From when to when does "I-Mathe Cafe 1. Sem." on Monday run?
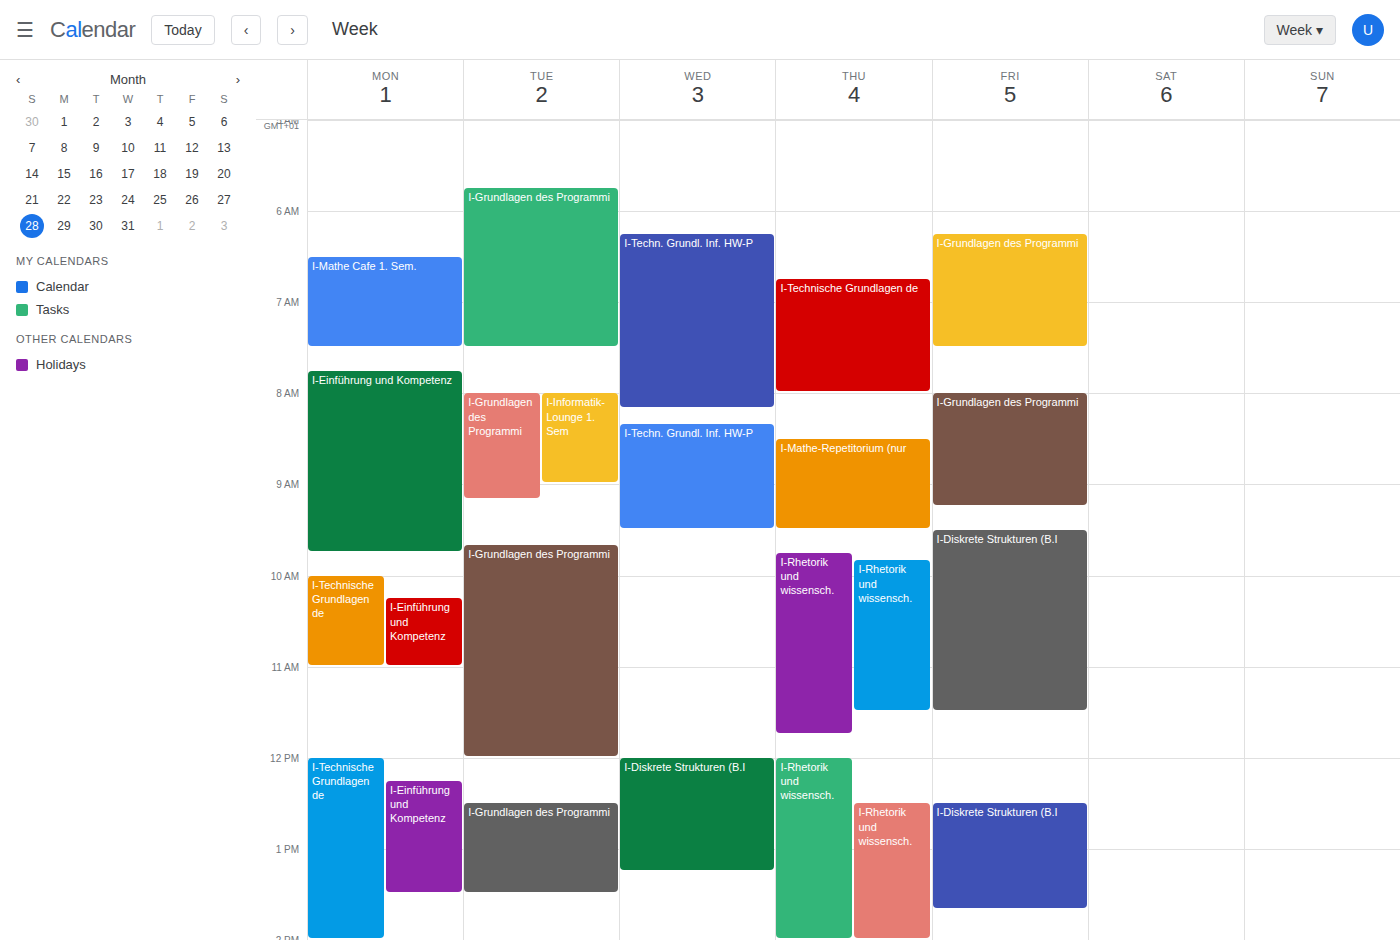
6:30 AM to 7:30 AM